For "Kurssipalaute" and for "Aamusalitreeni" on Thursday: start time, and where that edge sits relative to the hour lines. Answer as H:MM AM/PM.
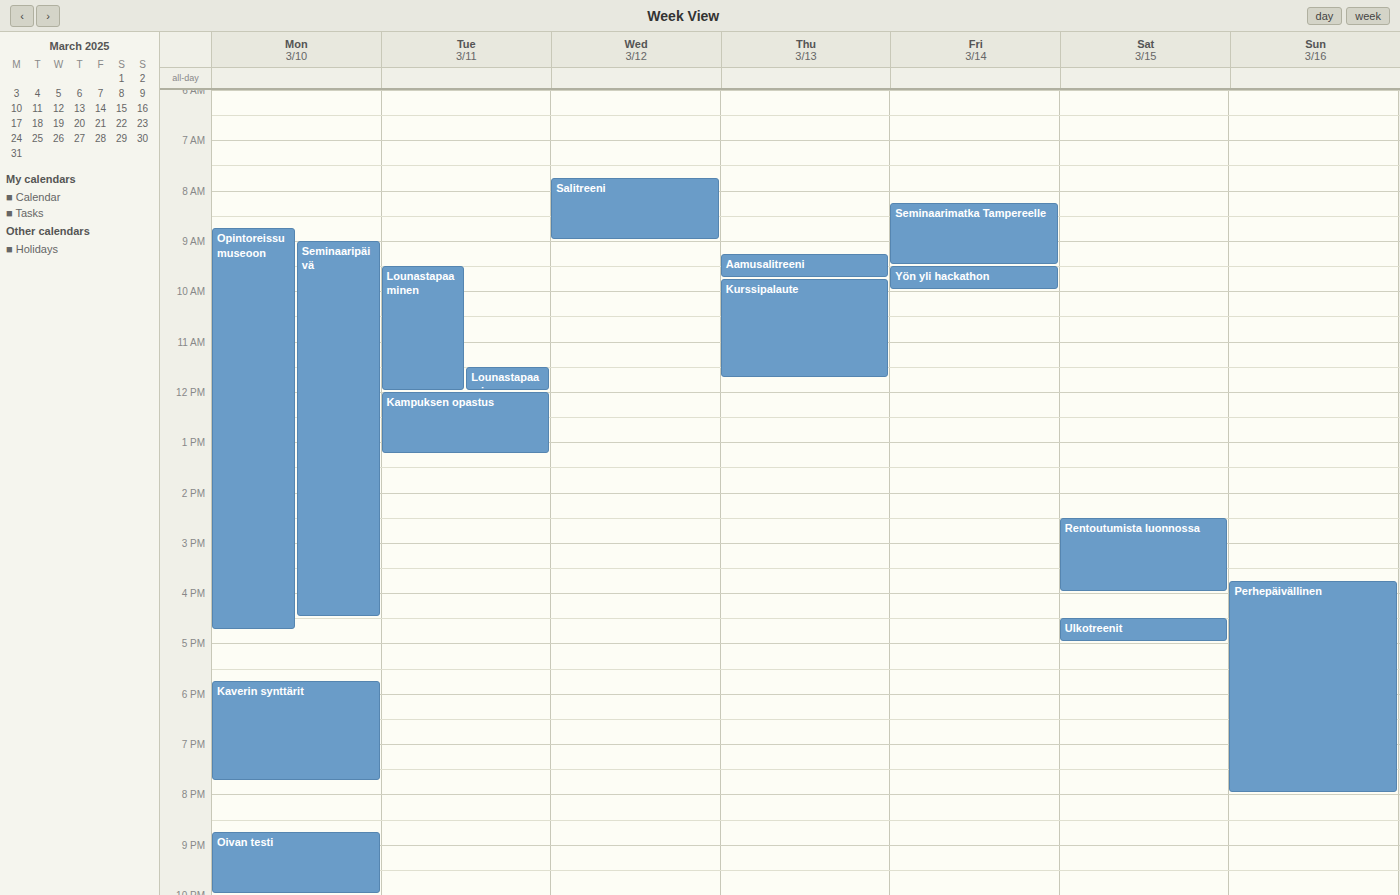
"Kurssipalaute": 9:45 AM, neither: three quarters of the way from the 9 AM line to the 10 AM line. "Aamusalitreeni": 9:15 AM, neither: a quarter of the way from the 9 AM line to the 10 AM line.